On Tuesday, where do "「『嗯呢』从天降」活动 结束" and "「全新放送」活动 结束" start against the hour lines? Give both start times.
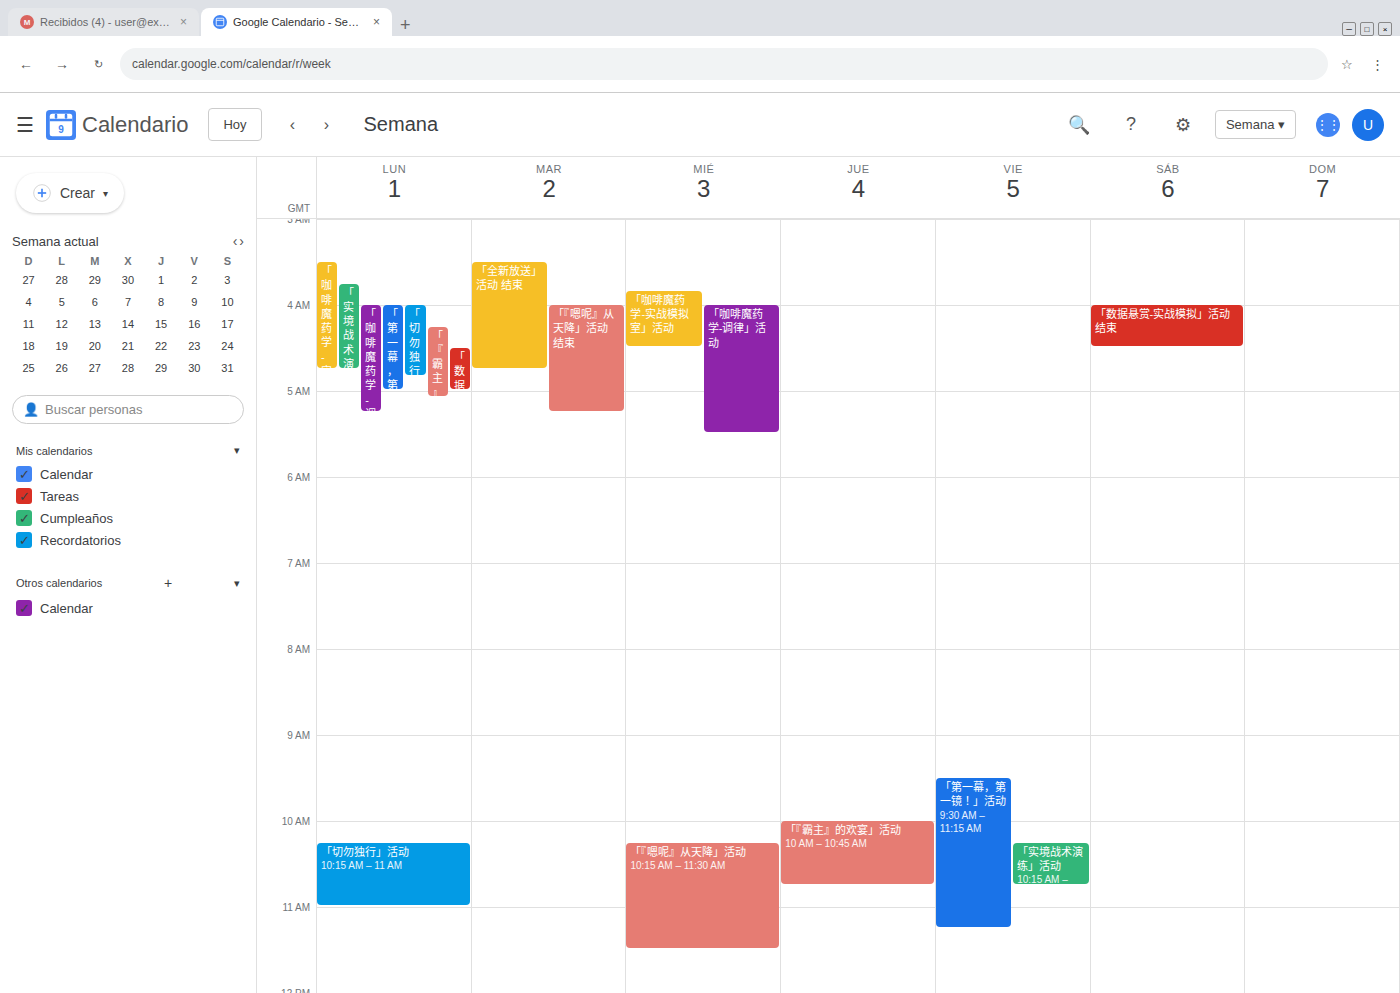
"「『嗯呢』从天降」活动 结束": 4:00 AM, exactly on the 4 AM line. "「全新放送」活动 结束": 3:30 AM, halfway between the 3 AM and 4 AM lines.